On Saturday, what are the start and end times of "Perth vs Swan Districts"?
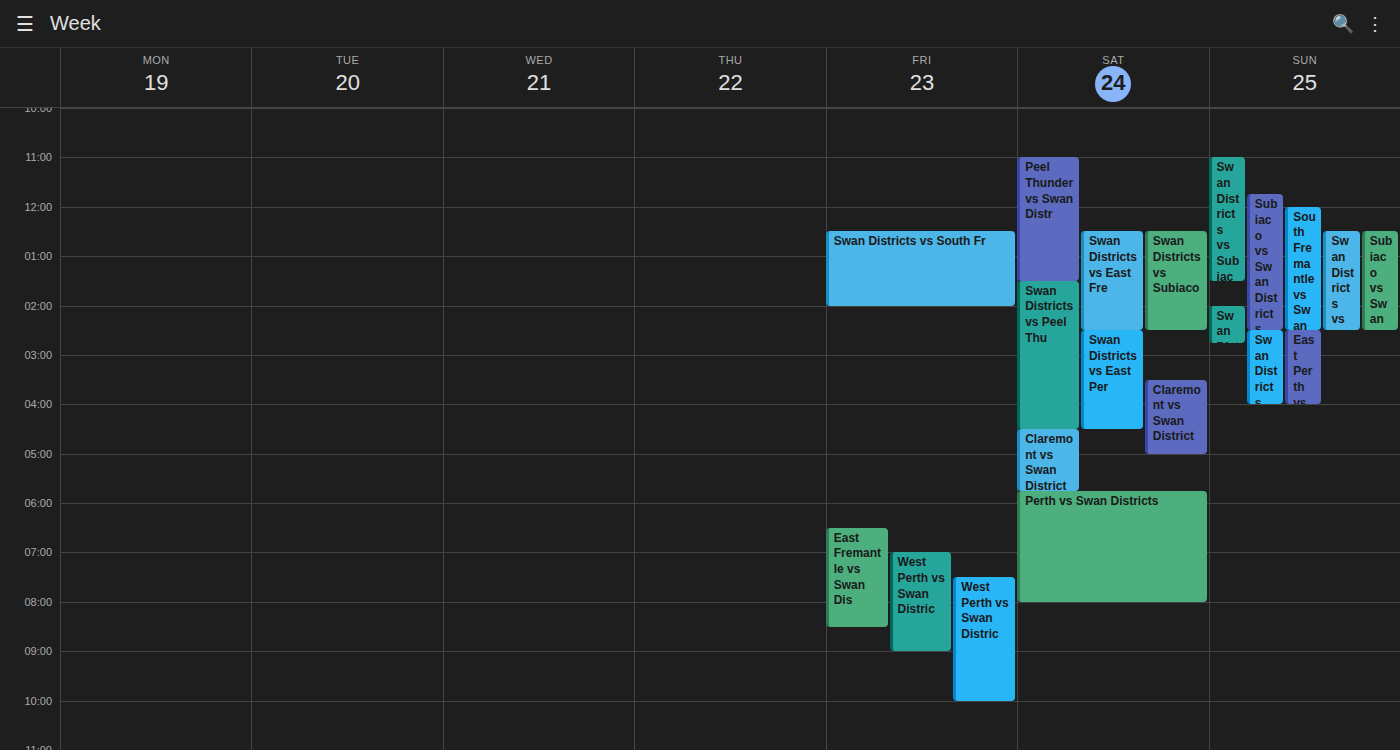
5:45 PM to 8:00 PM